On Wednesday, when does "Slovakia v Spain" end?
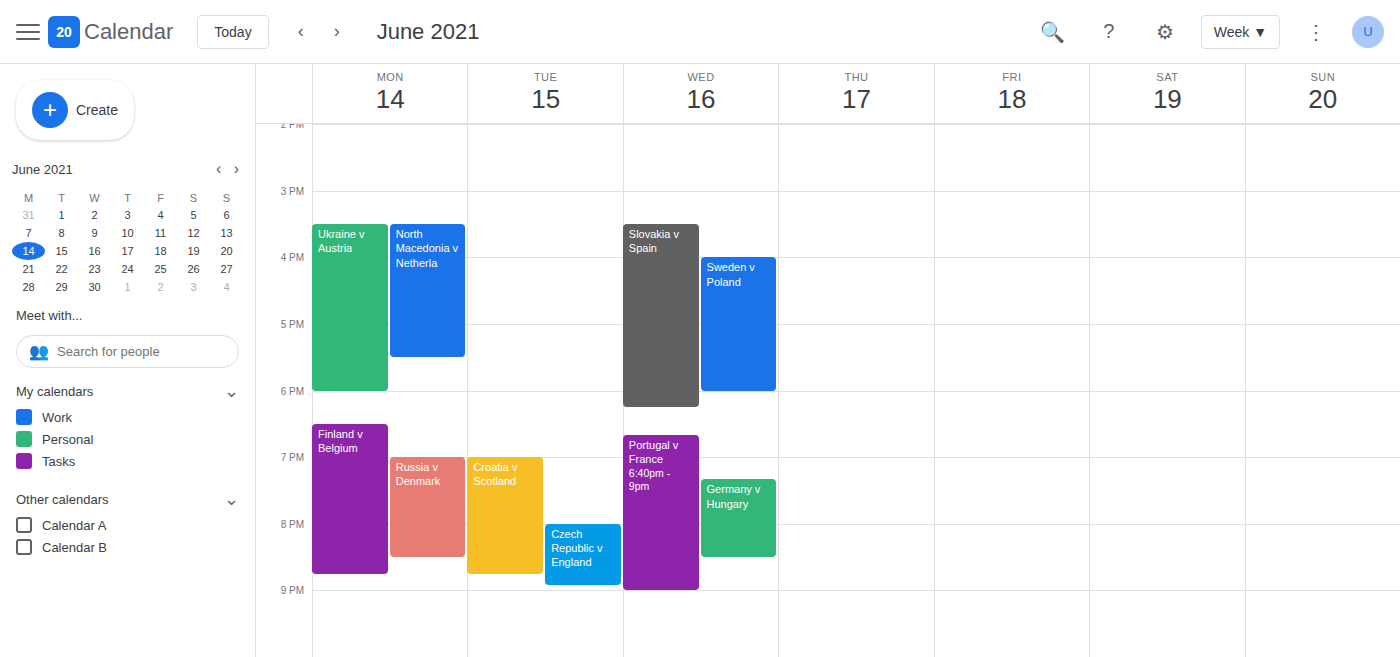
6:15 PM